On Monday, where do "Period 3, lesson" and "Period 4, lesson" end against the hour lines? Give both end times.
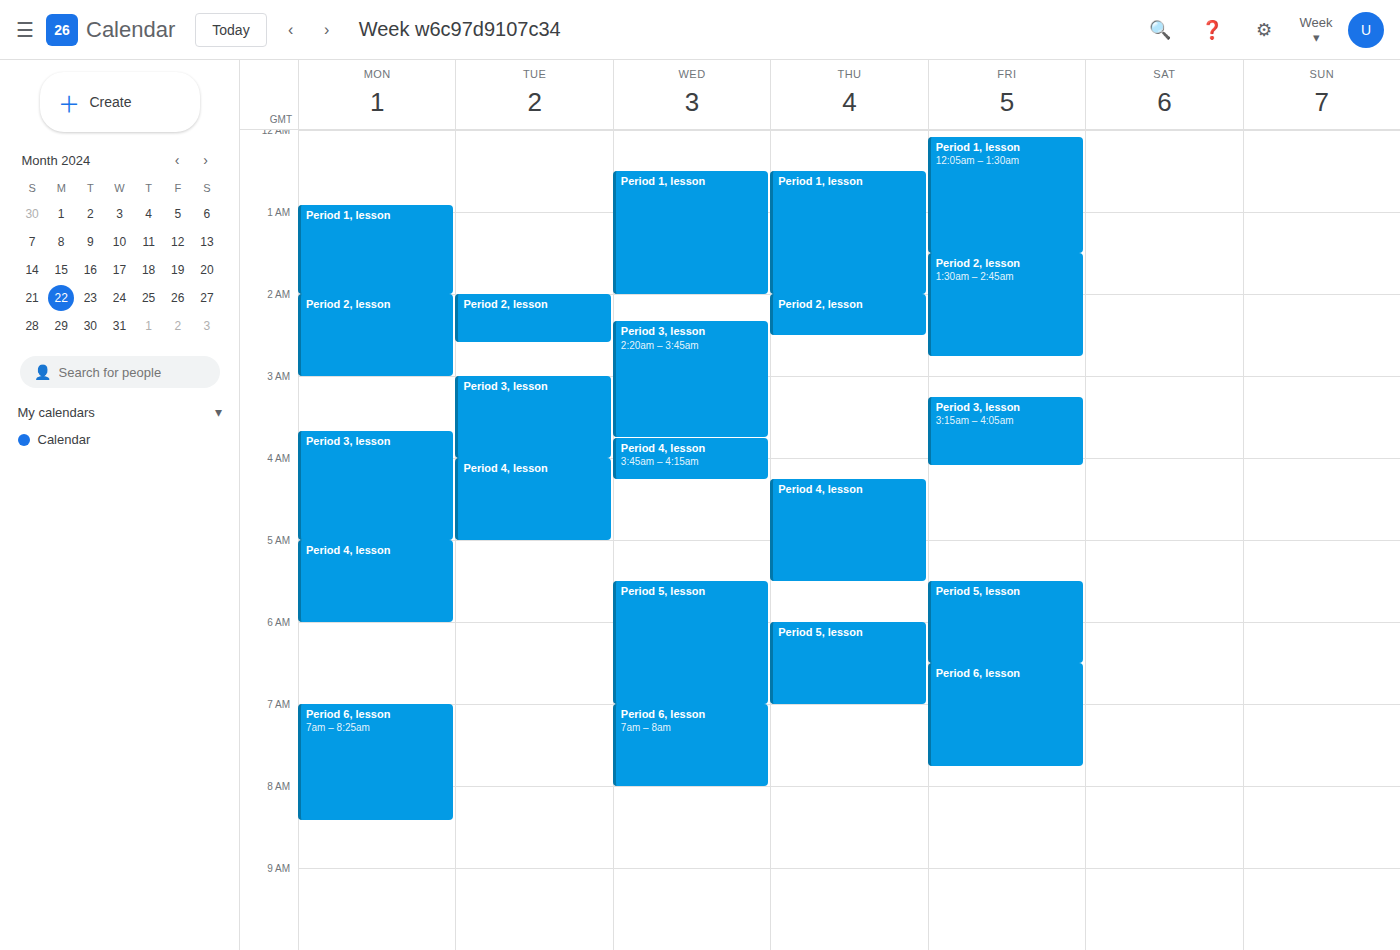
"Period 3, lesson": 5:00 AM, exactly on the 5 AM line. "Period 4, lesson": 6:00 AM, exactly on the 6 AM line.